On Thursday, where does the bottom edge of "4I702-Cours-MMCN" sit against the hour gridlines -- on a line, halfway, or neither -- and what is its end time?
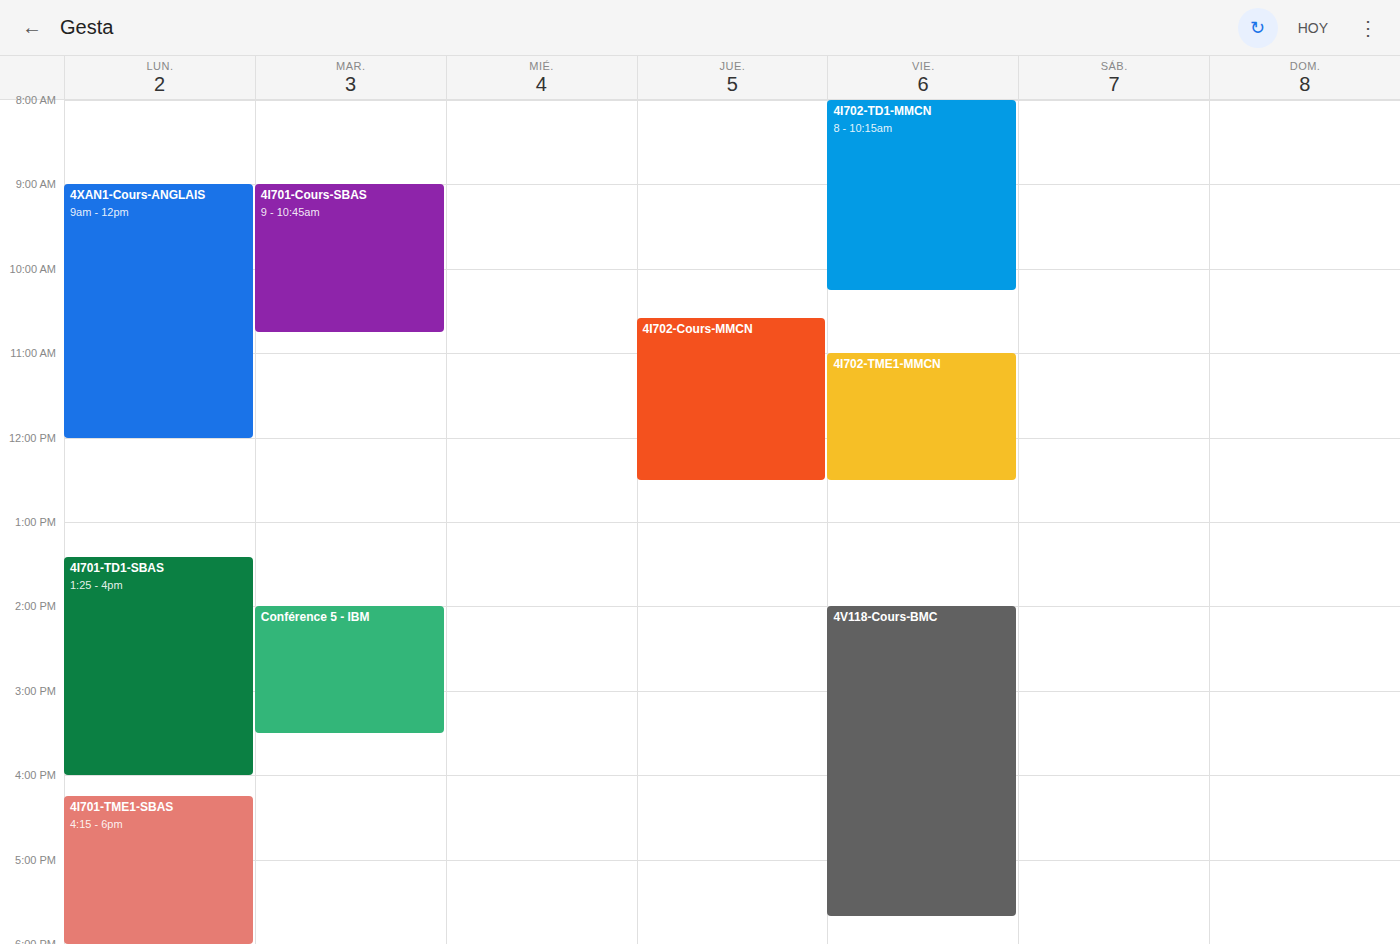
12:30 PM -- halfway between the 12 PM and 1 PM lines.